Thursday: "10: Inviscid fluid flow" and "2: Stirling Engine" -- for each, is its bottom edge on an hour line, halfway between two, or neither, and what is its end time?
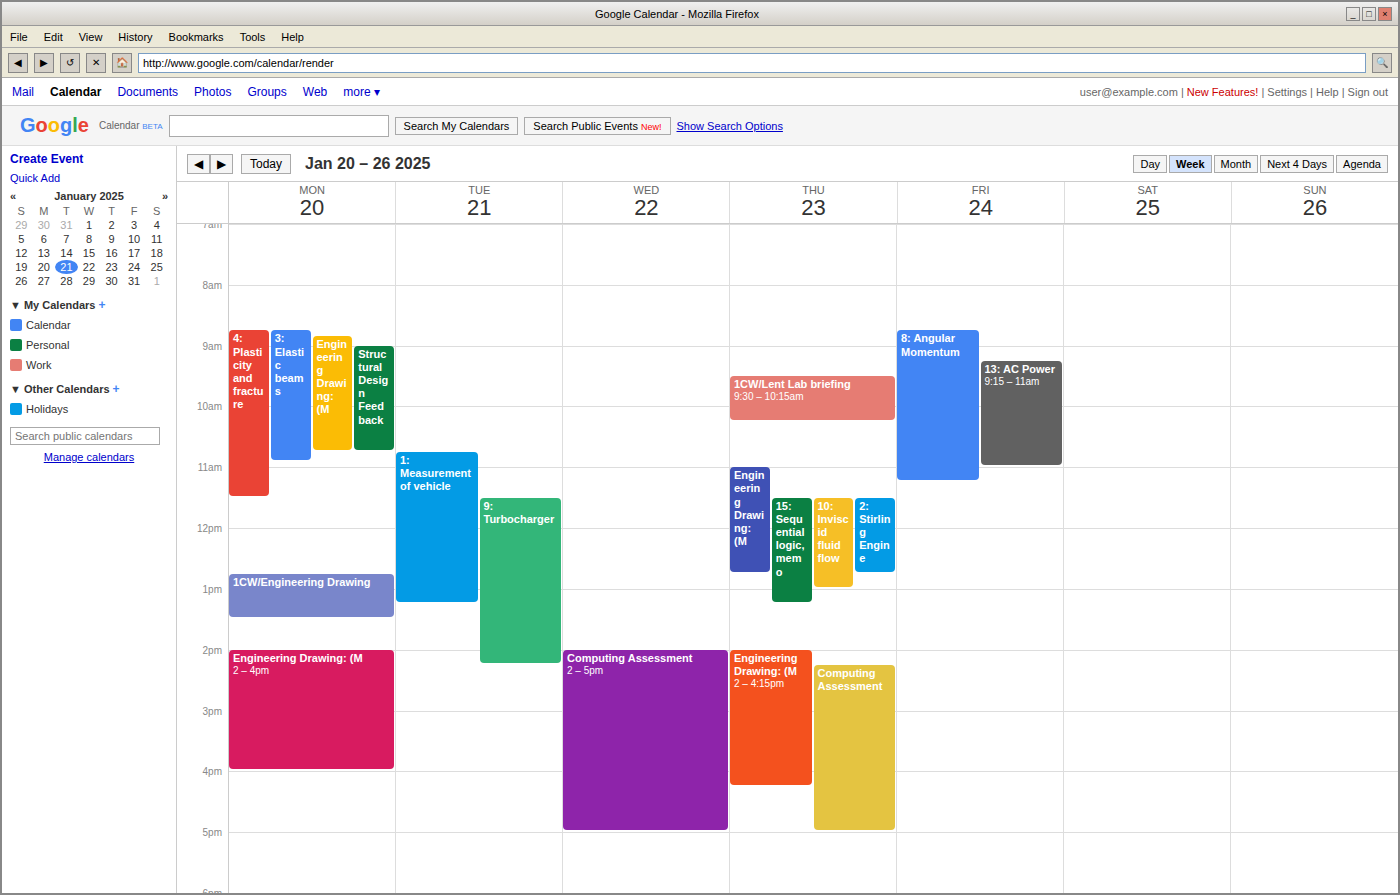
"10: Inviscid fluid flow": 1:00 PM, exactly on the 1 PM line. "2: Stirling Engine": 12:45 PM, neither: three quarters of the way from the 12 PM line to the 1 PM line.